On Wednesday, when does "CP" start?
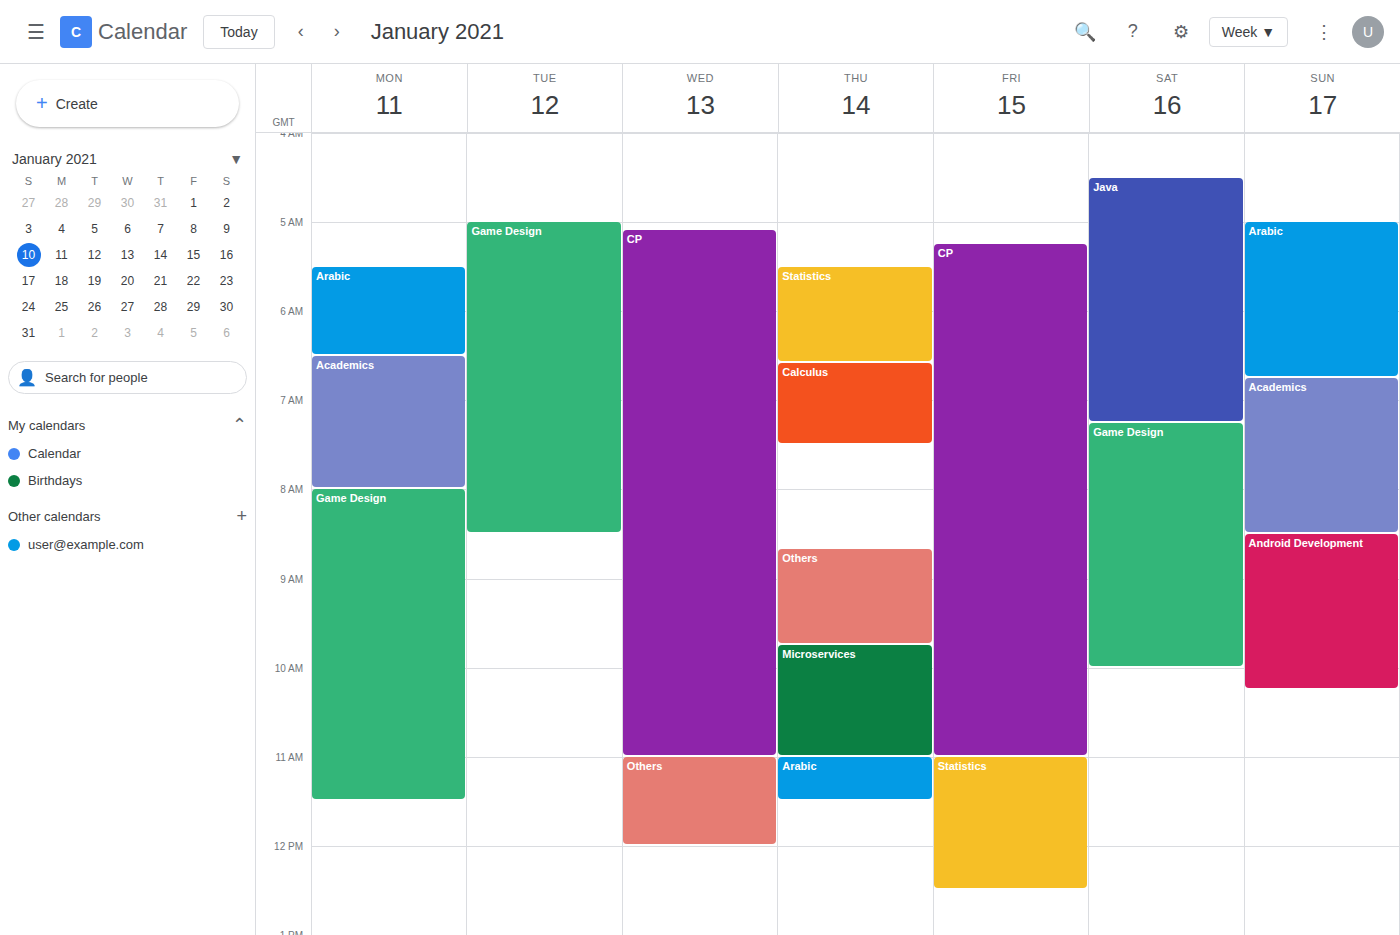
5:05 AM